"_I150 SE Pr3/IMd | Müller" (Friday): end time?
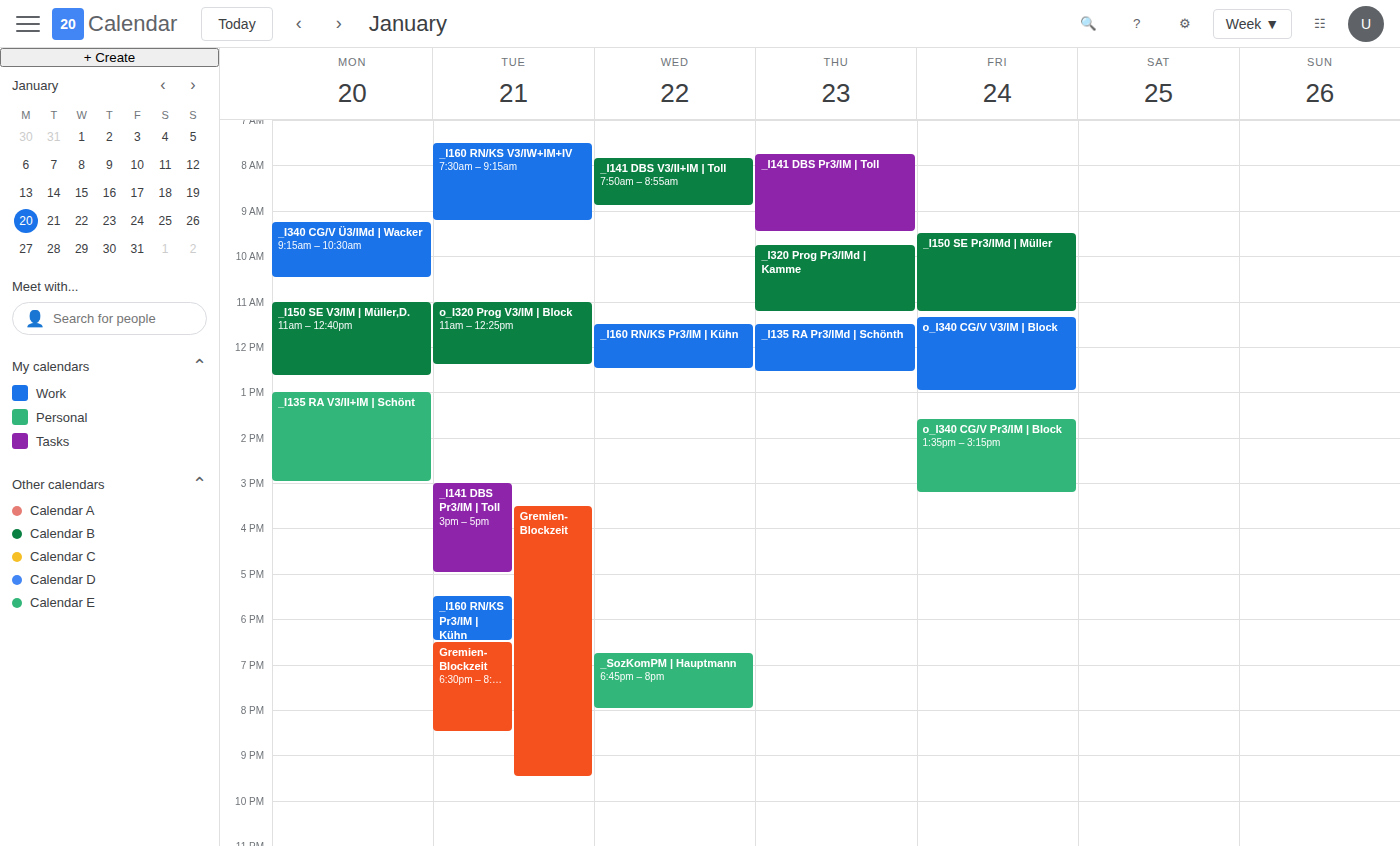
11:15